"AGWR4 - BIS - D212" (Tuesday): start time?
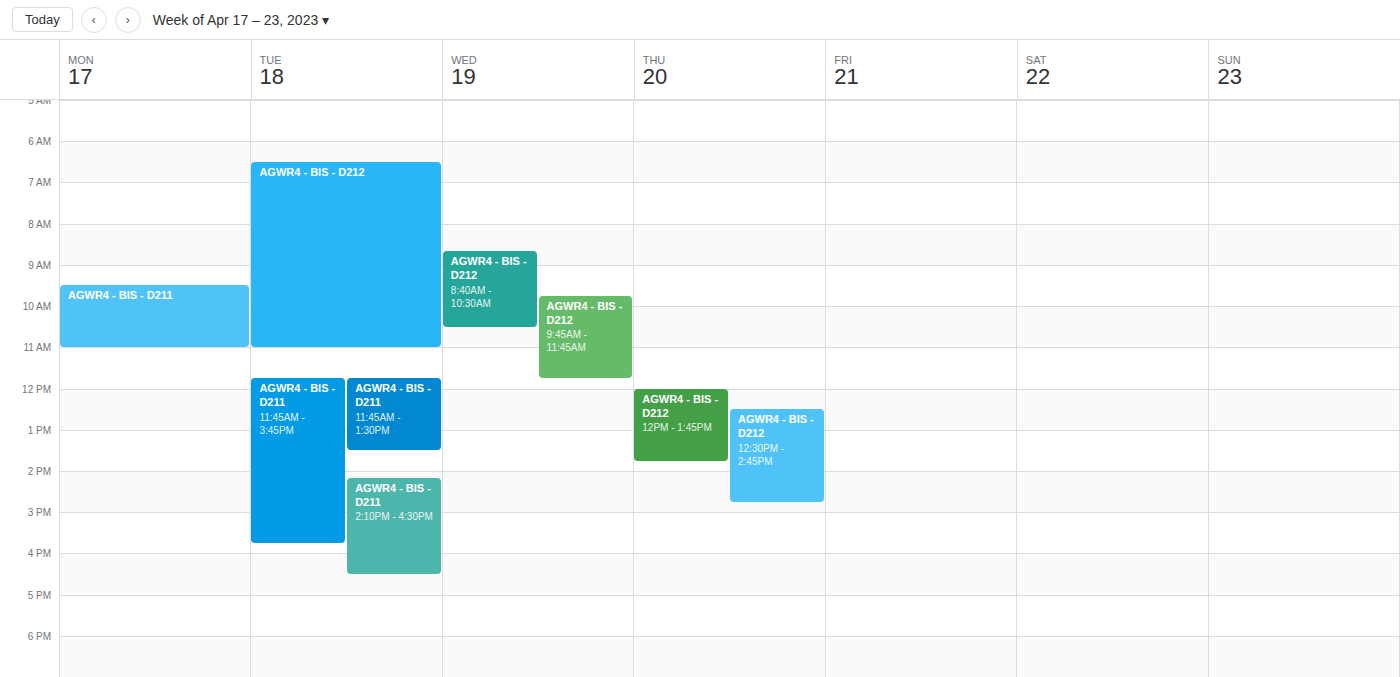
6:30 AM